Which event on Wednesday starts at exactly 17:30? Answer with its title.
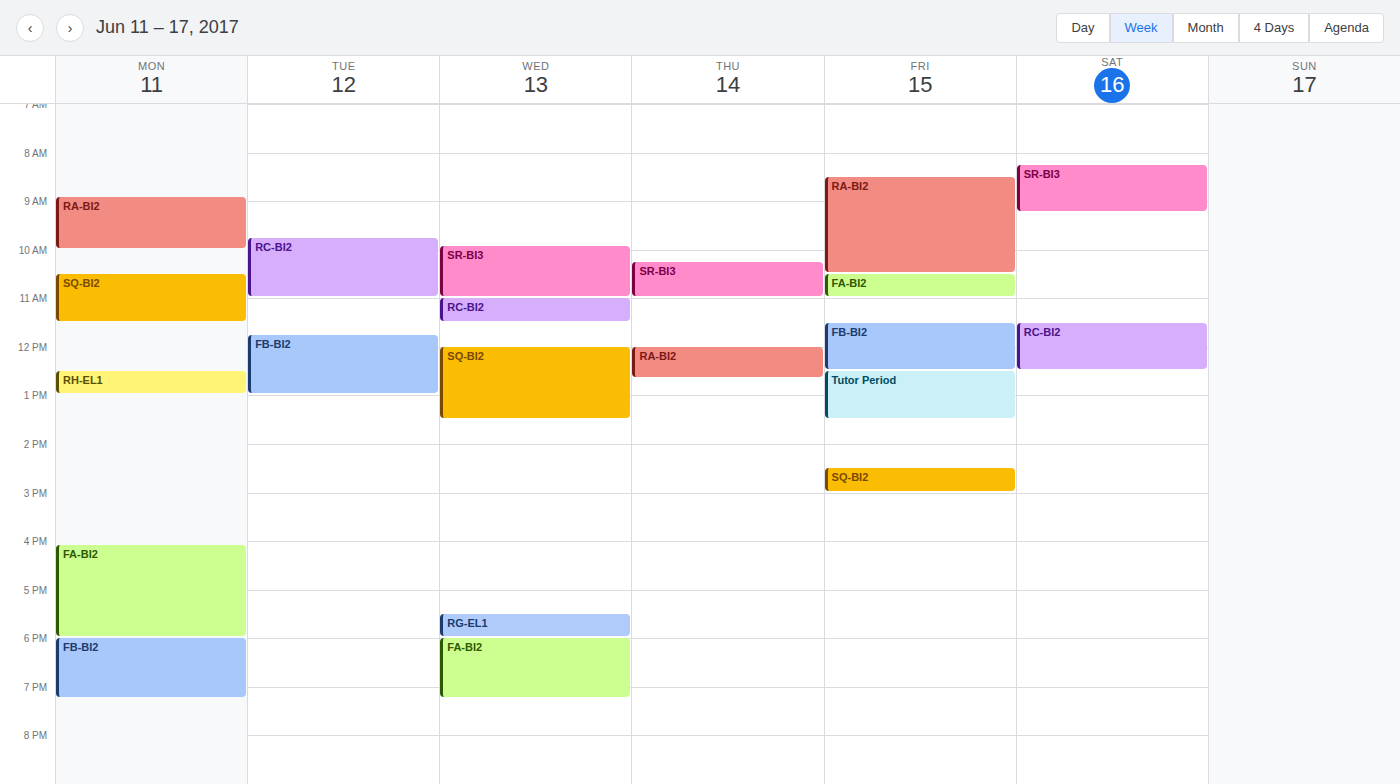
"RG-EL1"